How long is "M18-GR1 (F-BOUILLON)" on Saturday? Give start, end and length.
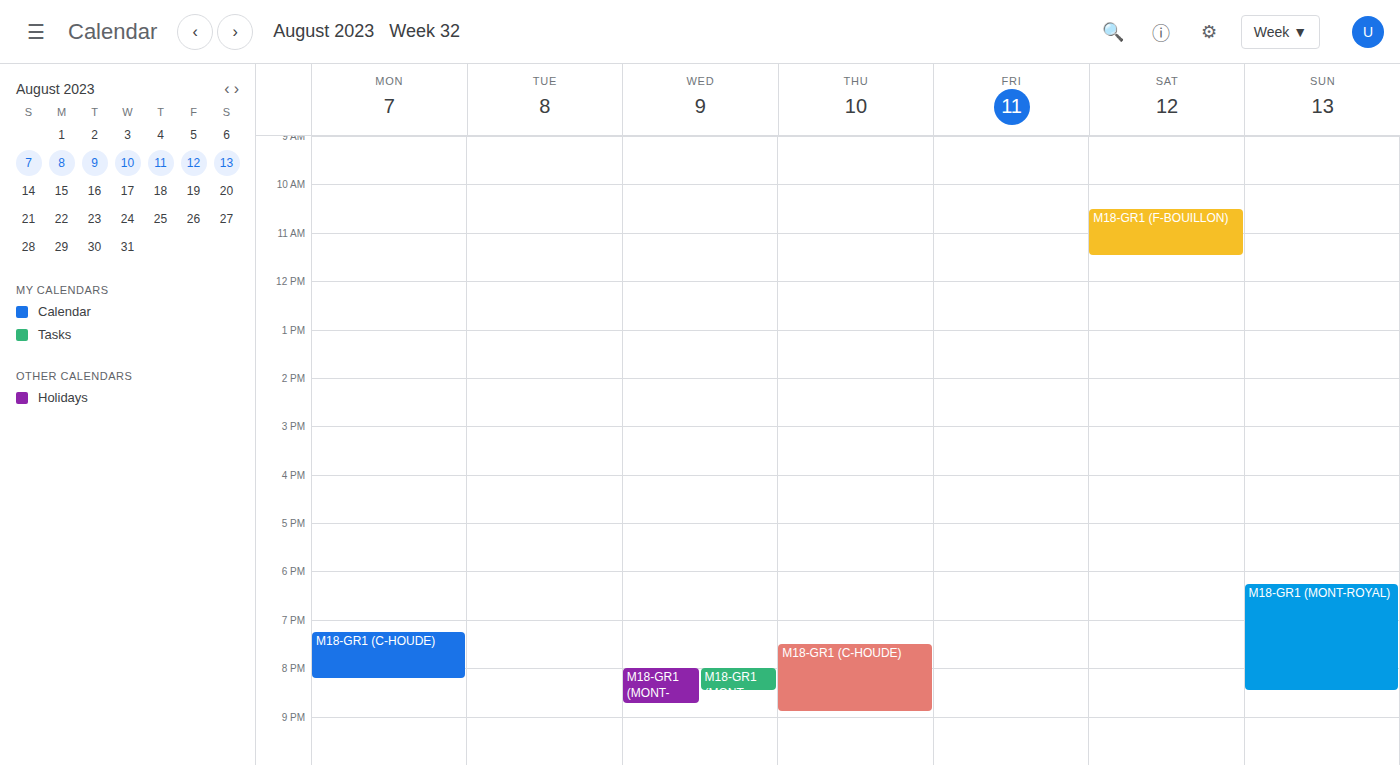
10:30 AM to 11:30 AM, 1 hour